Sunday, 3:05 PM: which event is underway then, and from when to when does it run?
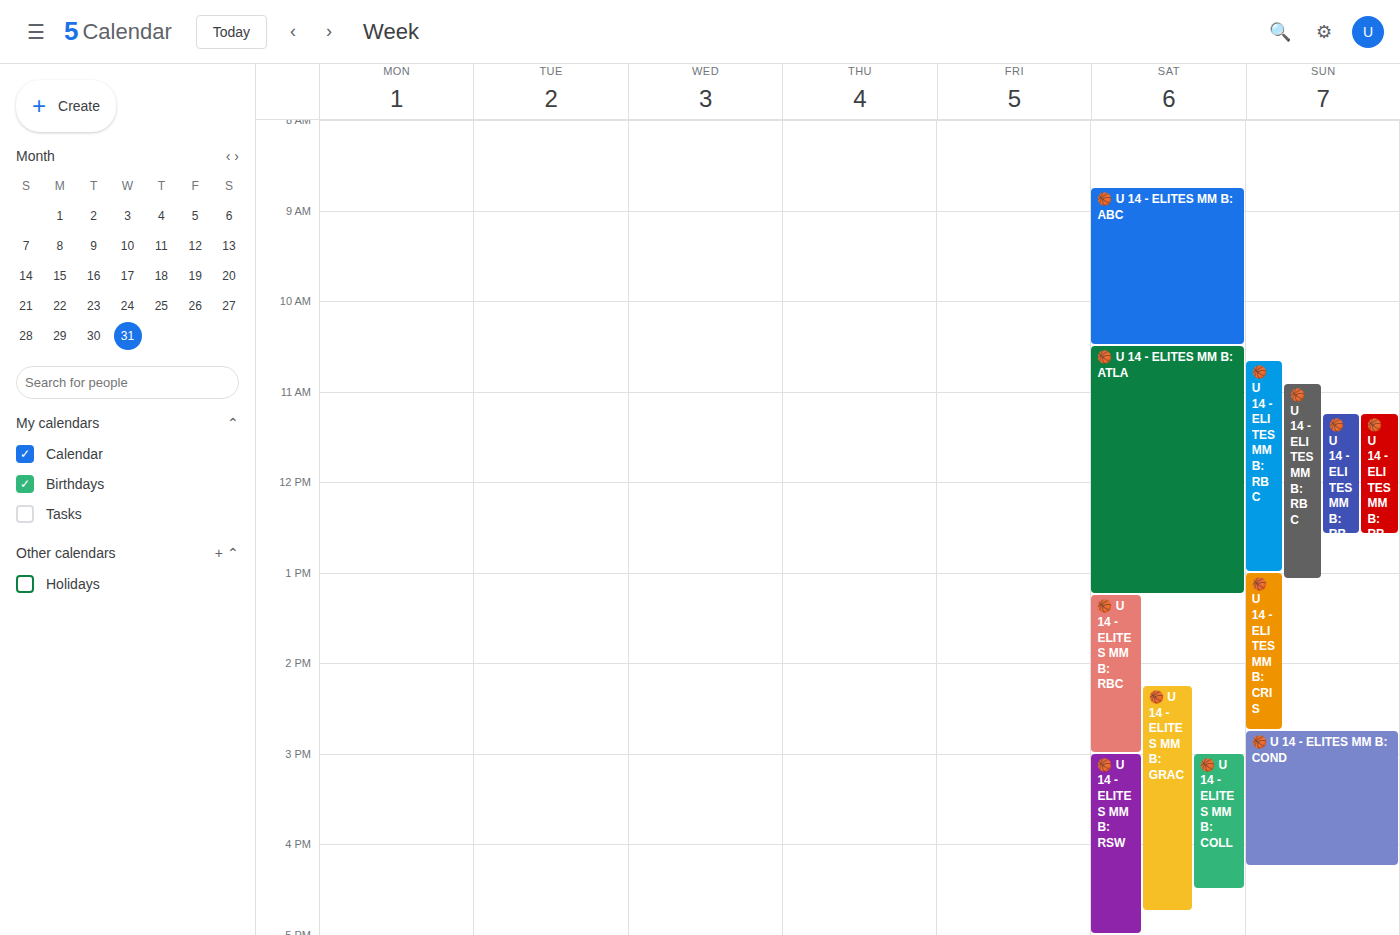
"🏀 U 14 - ELITES MM B: COND", 2:45 PM to 4:15 PM